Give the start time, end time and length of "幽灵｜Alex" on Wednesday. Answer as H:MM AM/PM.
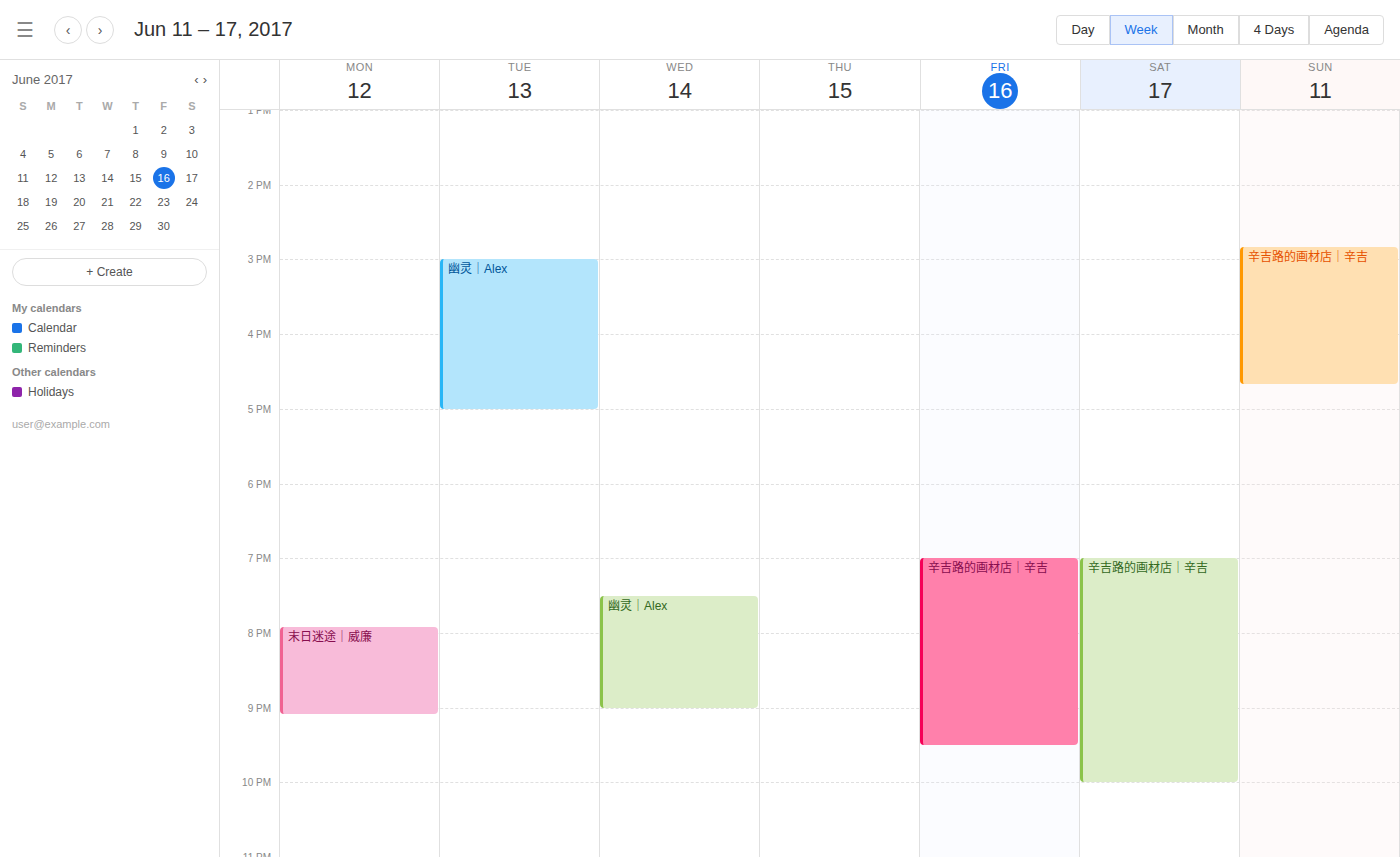
7:30 PM to 9:00 PM, 1 hour 30 minutes